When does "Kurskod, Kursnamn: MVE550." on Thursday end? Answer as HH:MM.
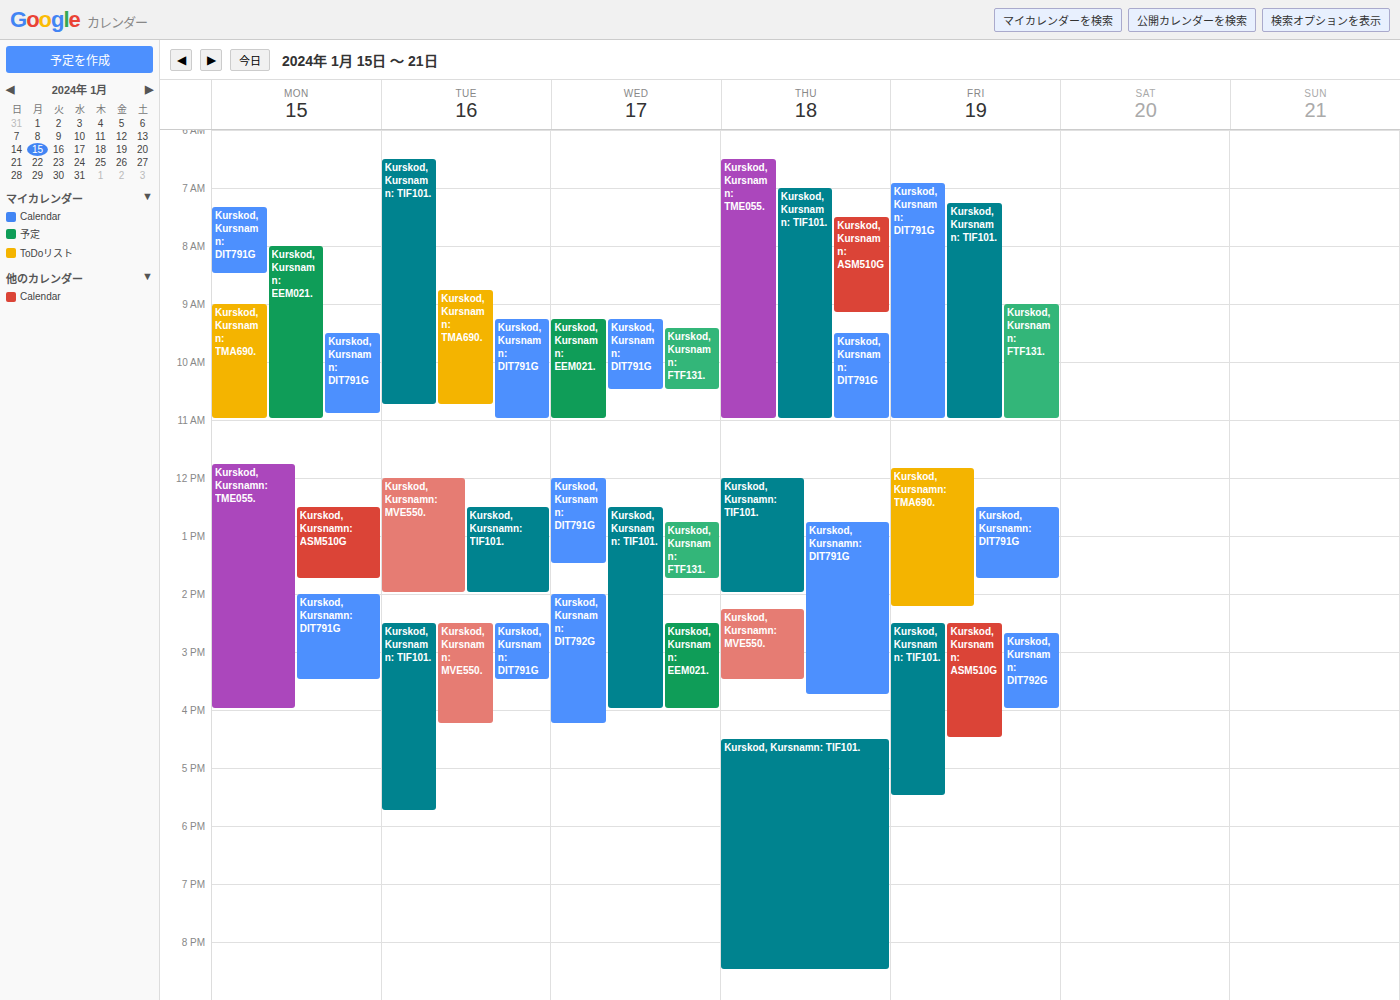
15:30